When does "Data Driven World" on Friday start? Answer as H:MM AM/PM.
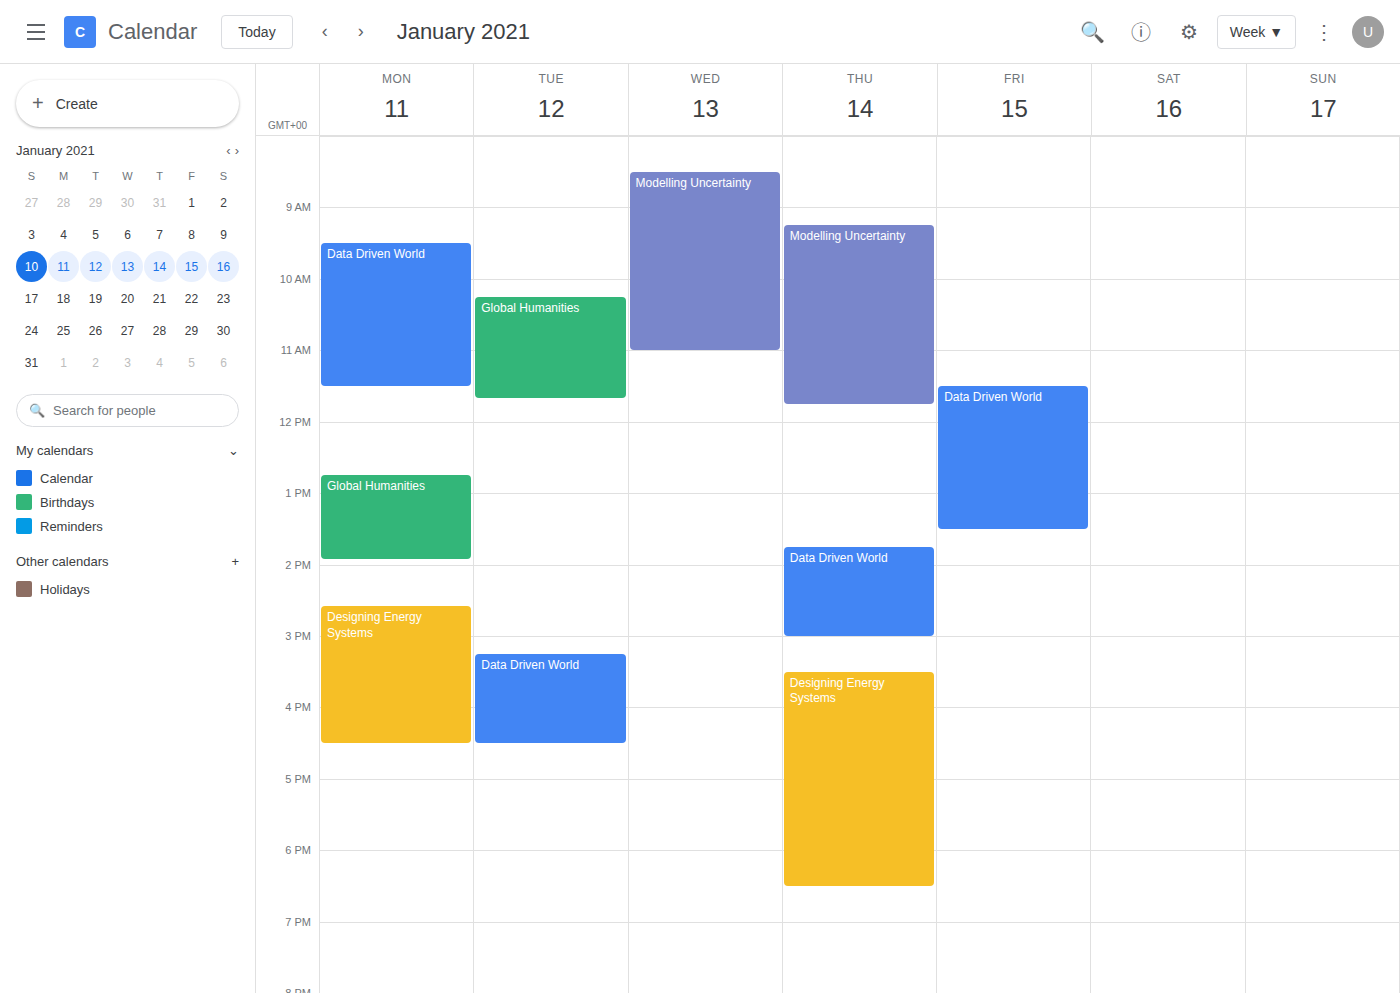
11:30 AM